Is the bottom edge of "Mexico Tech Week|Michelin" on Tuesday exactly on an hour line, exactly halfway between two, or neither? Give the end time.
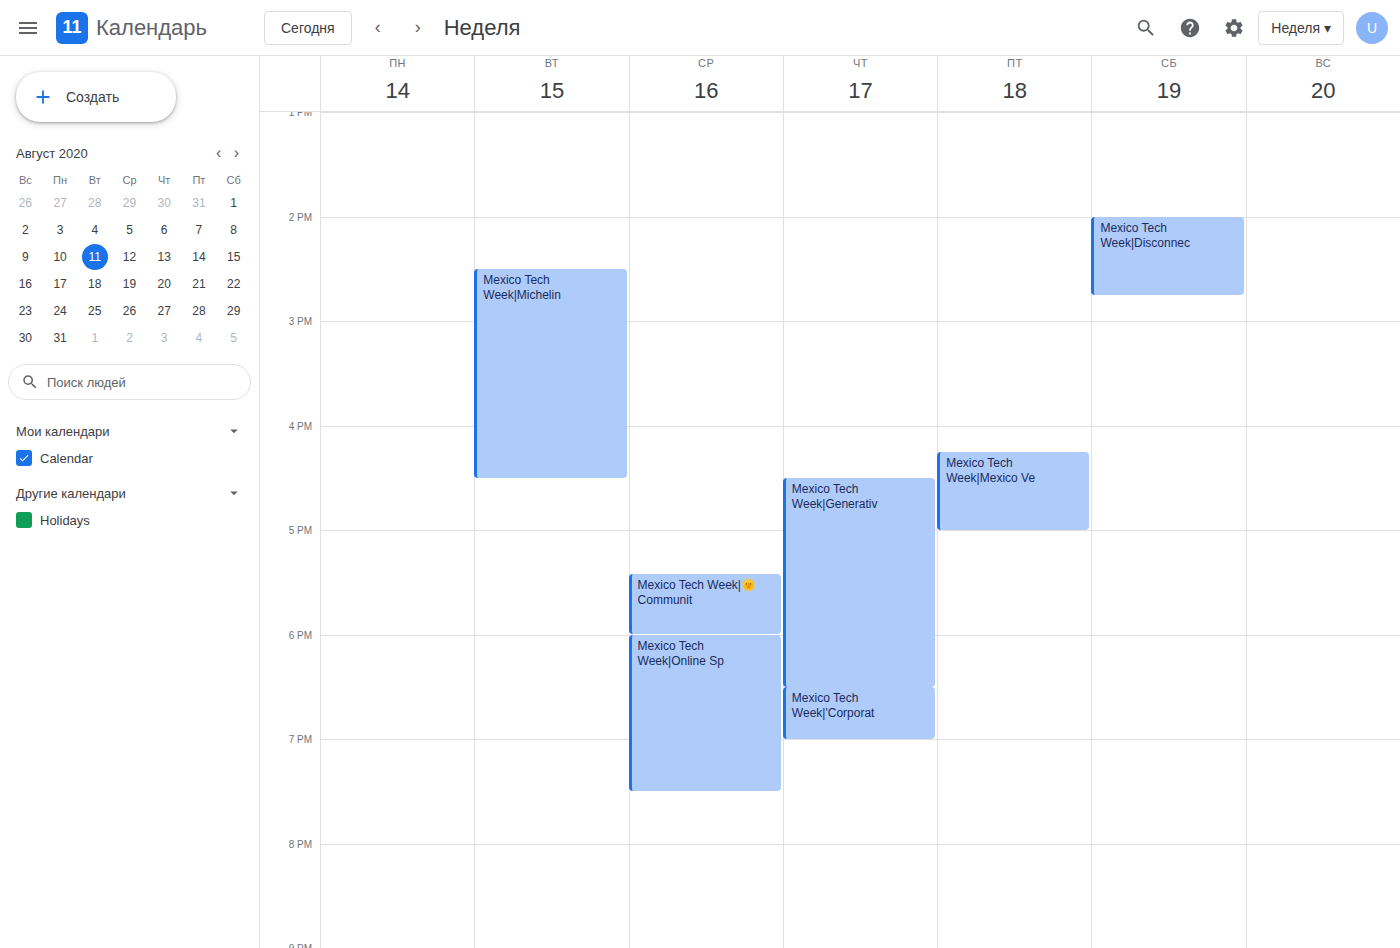
4:30 PM -- halfway between the 4 PM and 5 PM lines.